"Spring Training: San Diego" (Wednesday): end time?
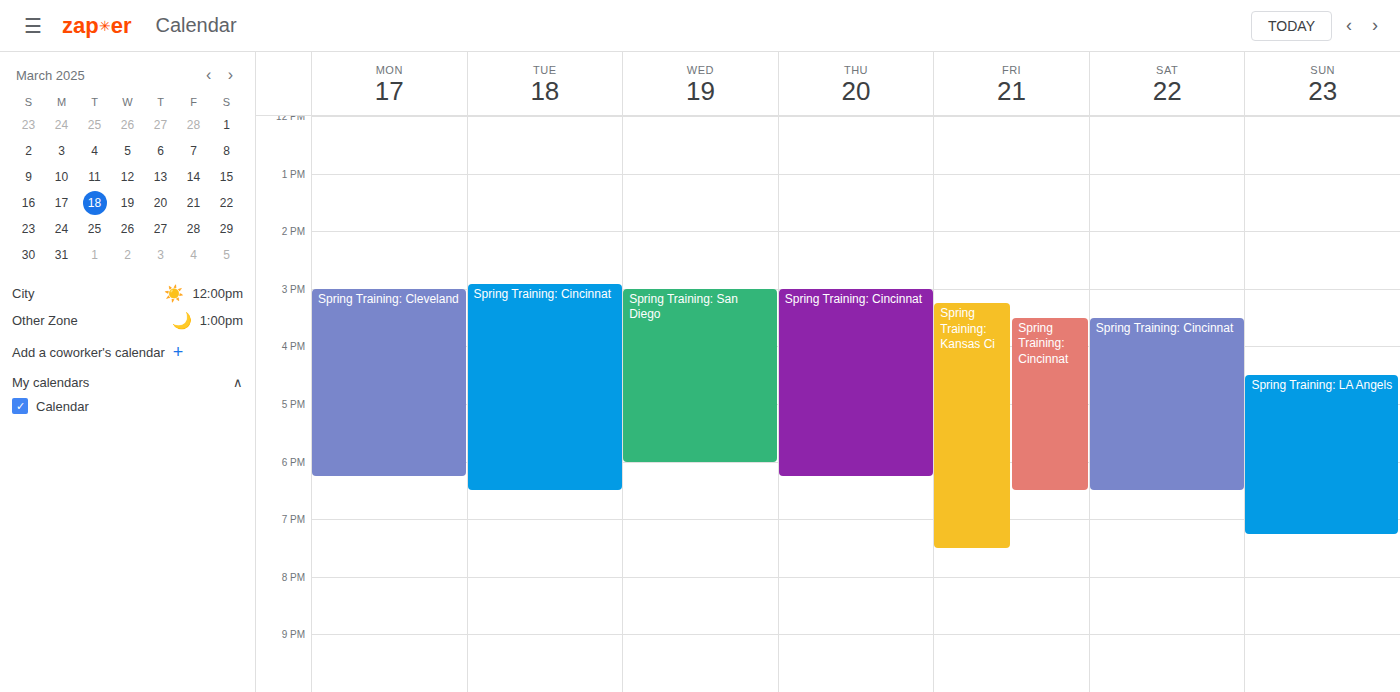
6:00 PM